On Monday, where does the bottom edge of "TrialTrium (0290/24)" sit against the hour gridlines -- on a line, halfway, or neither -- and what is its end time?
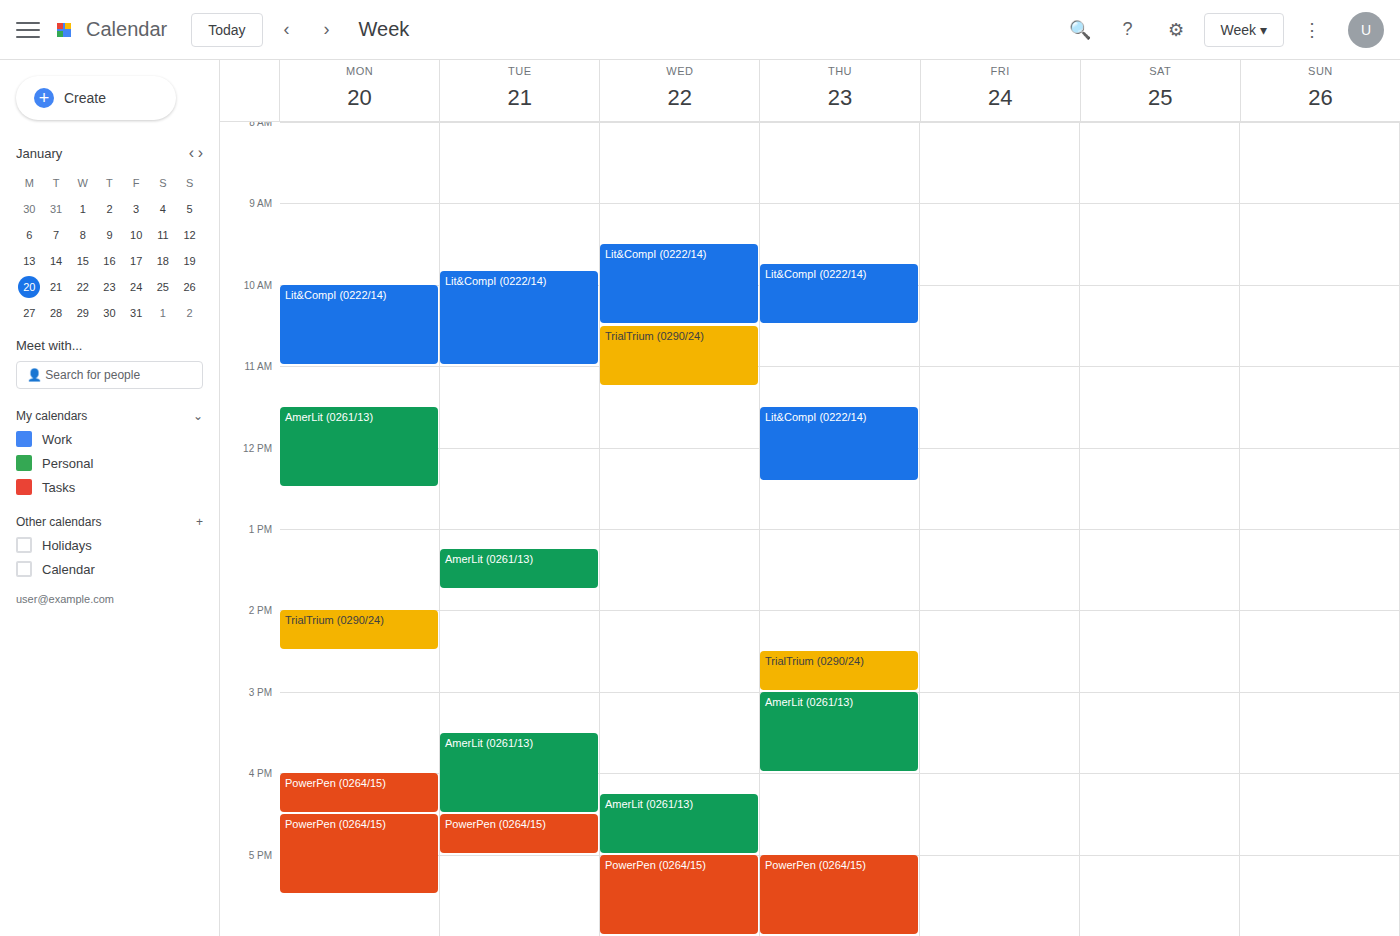
2:30 PM -- halfway between the 2 PM and 3 PM lines.